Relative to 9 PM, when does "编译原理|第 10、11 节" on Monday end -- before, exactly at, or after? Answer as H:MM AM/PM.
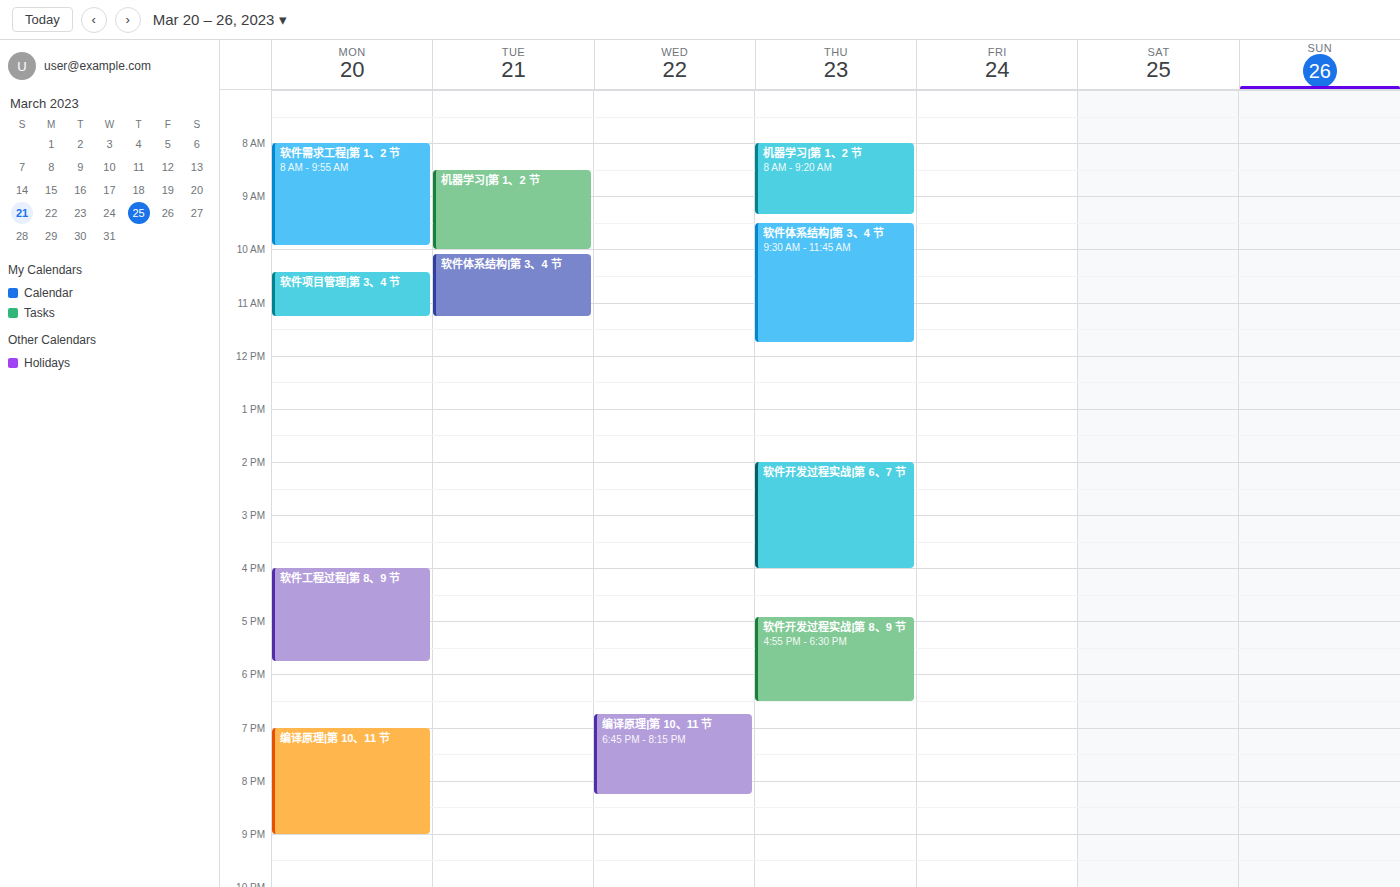
9:00 PM -- exactly at 9 PM, on the 9 PM line.